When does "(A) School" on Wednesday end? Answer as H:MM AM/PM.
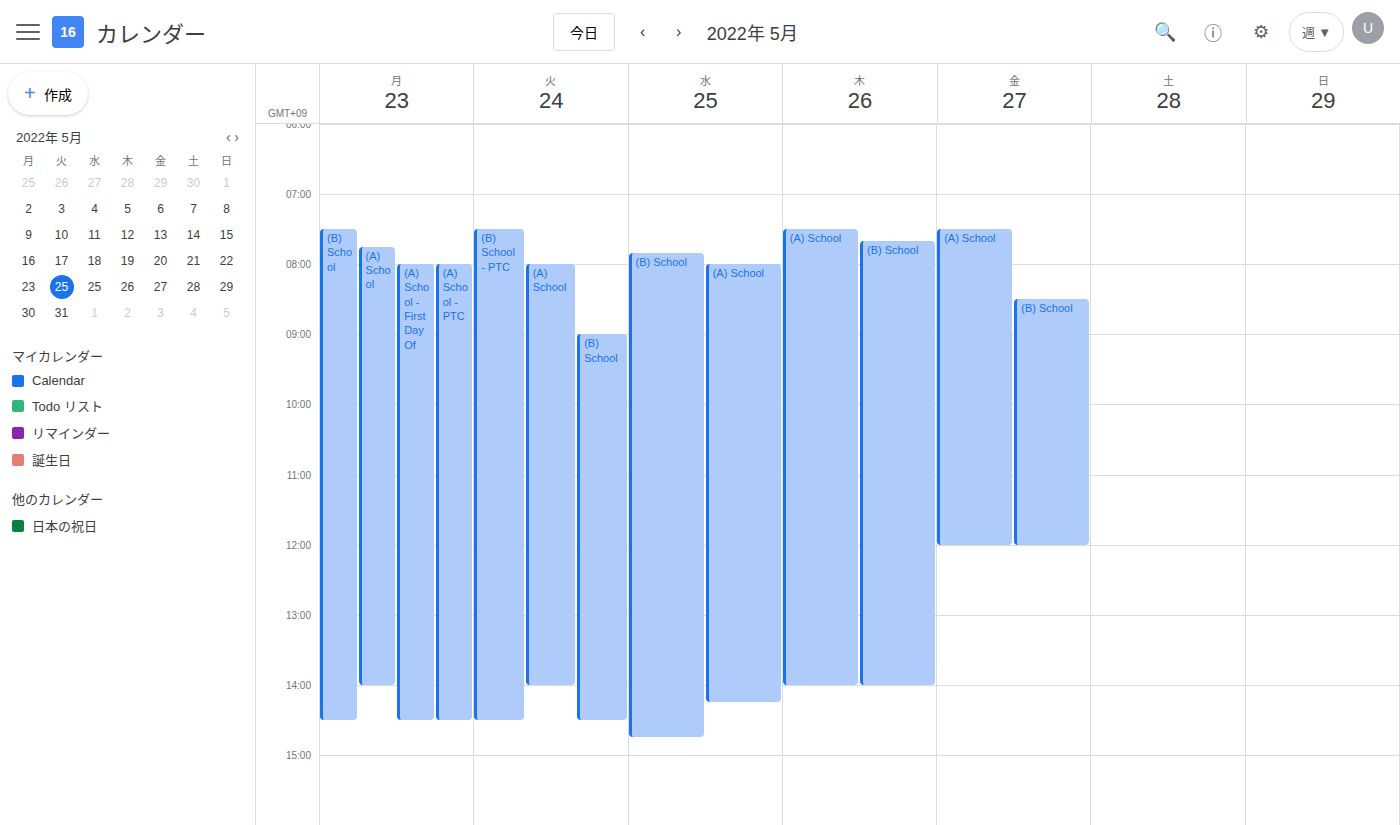
2:15 PM